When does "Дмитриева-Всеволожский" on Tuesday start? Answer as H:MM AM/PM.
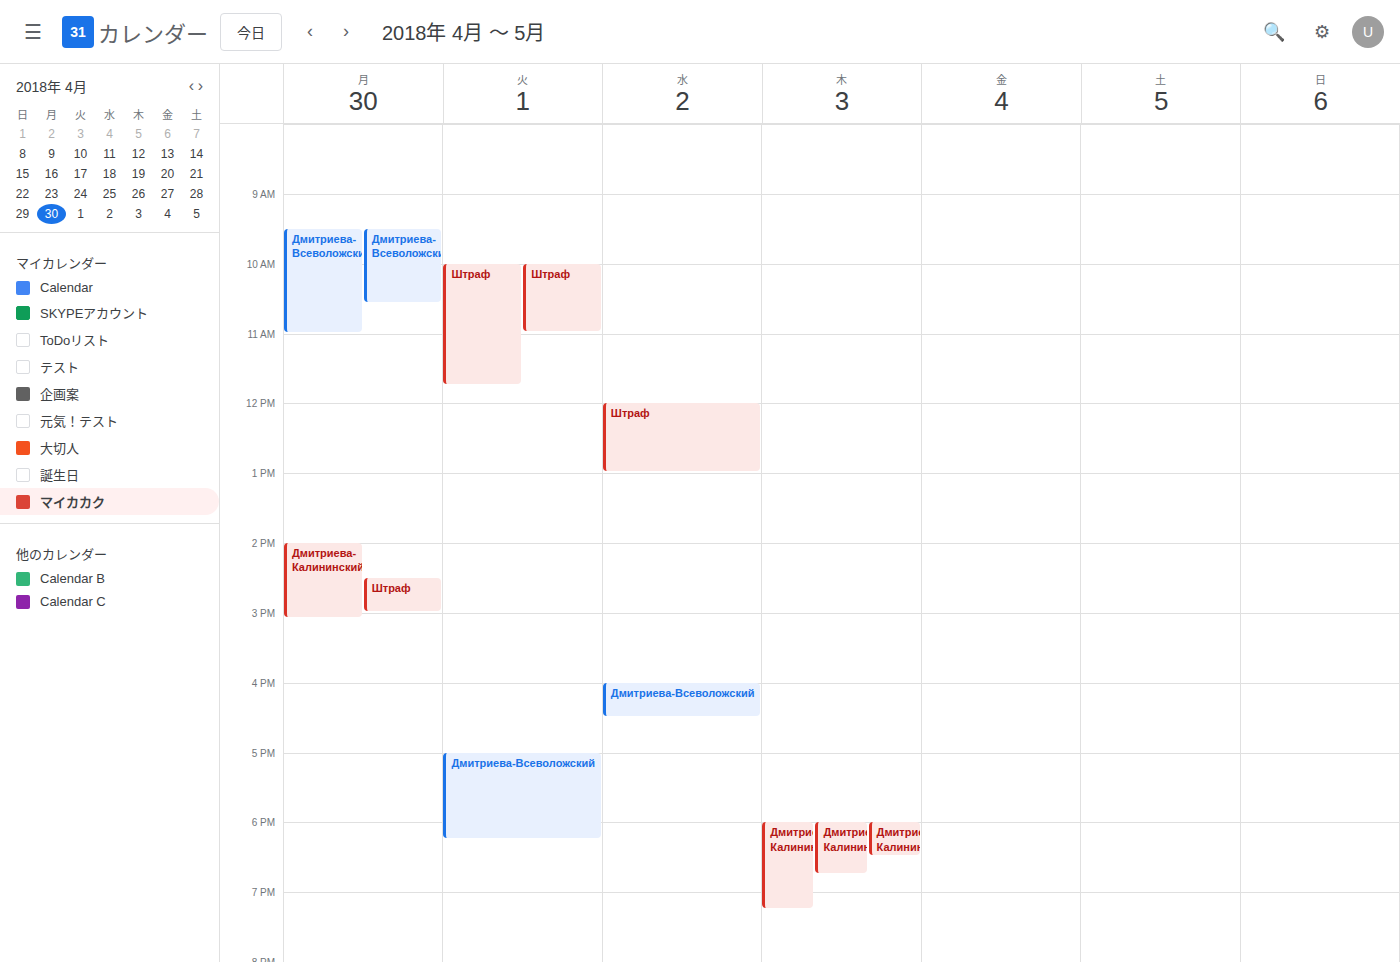
5:00 PM